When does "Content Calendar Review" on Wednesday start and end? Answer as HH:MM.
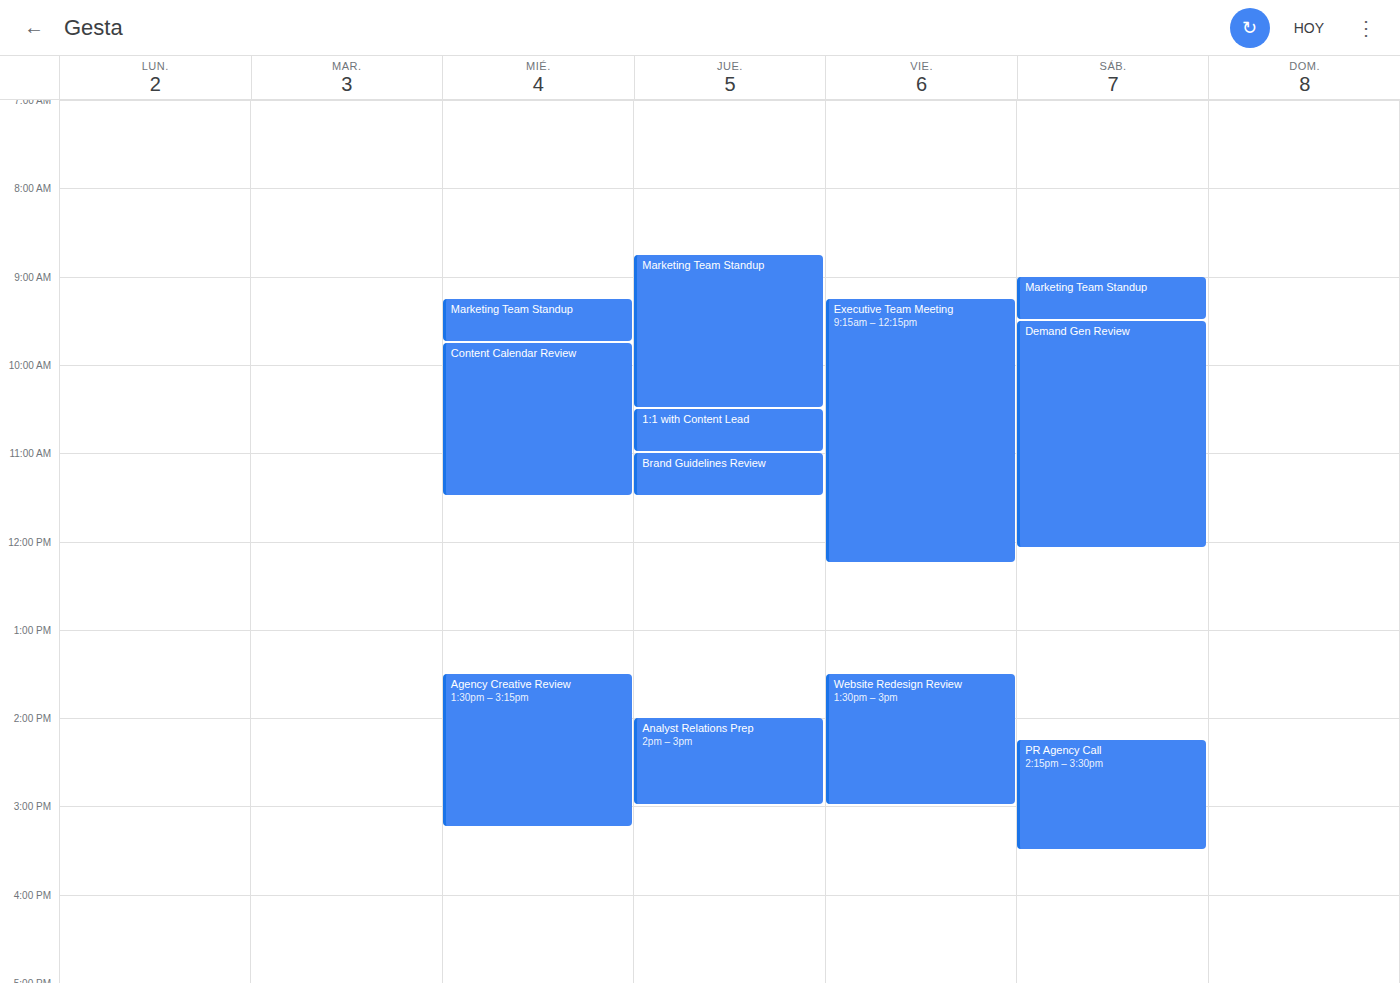
09:45 to 11:30